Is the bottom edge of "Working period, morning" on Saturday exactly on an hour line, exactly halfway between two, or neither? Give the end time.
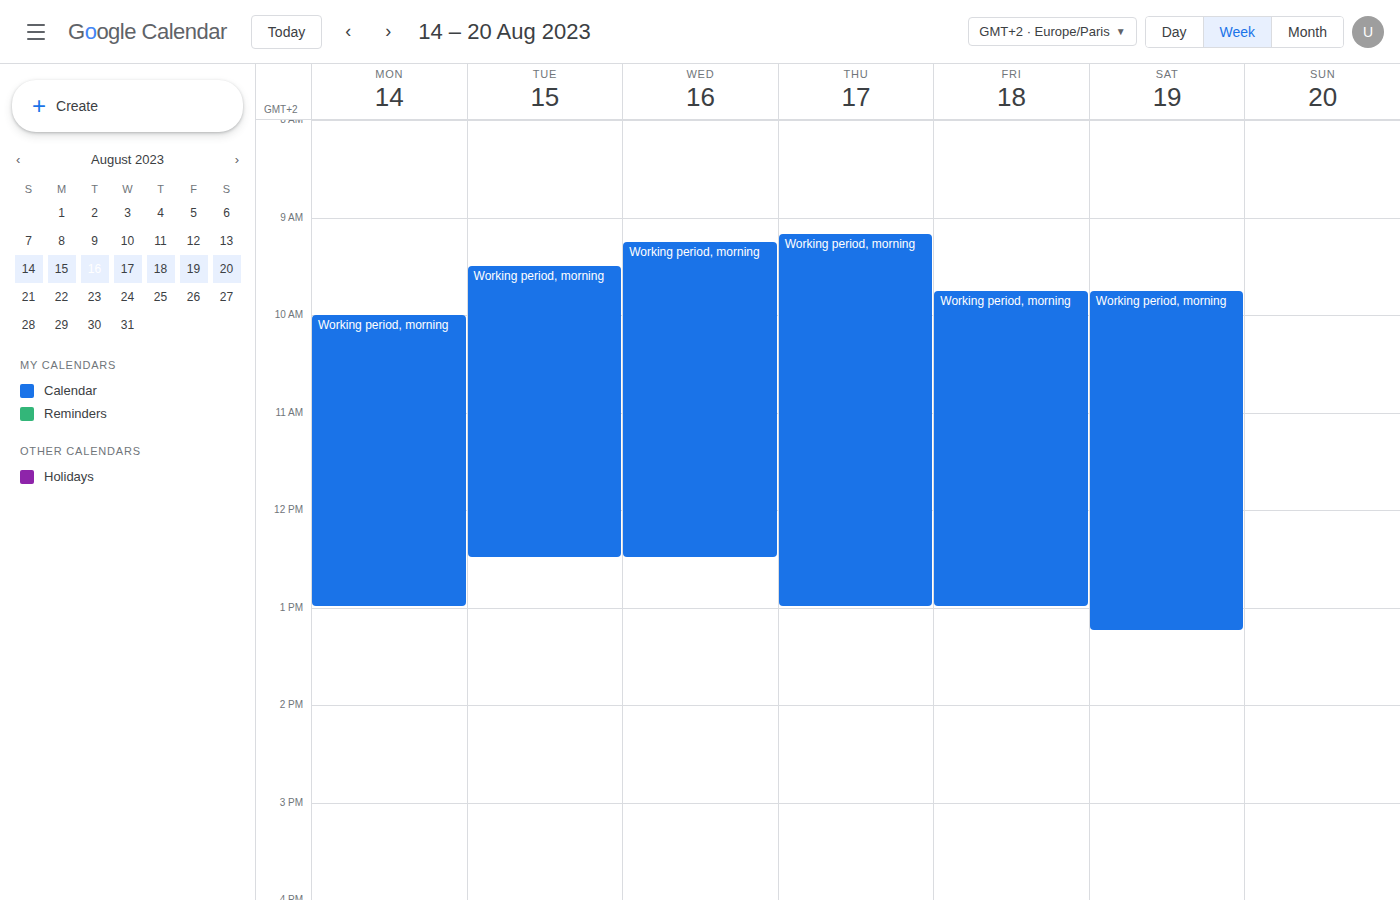
1:15 PM -- neither: a quarter of the way from the 1 PM line to the 2 PM line.